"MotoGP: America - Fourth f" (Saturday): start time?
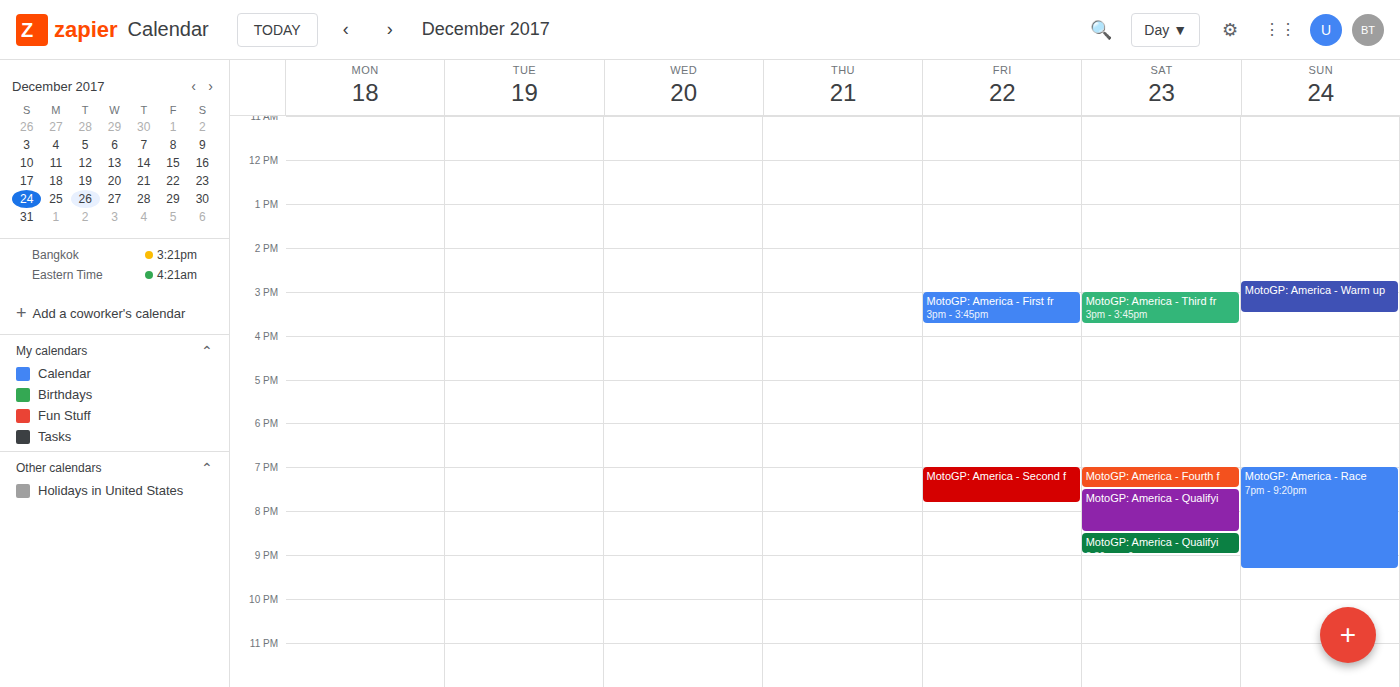
7:00 PM